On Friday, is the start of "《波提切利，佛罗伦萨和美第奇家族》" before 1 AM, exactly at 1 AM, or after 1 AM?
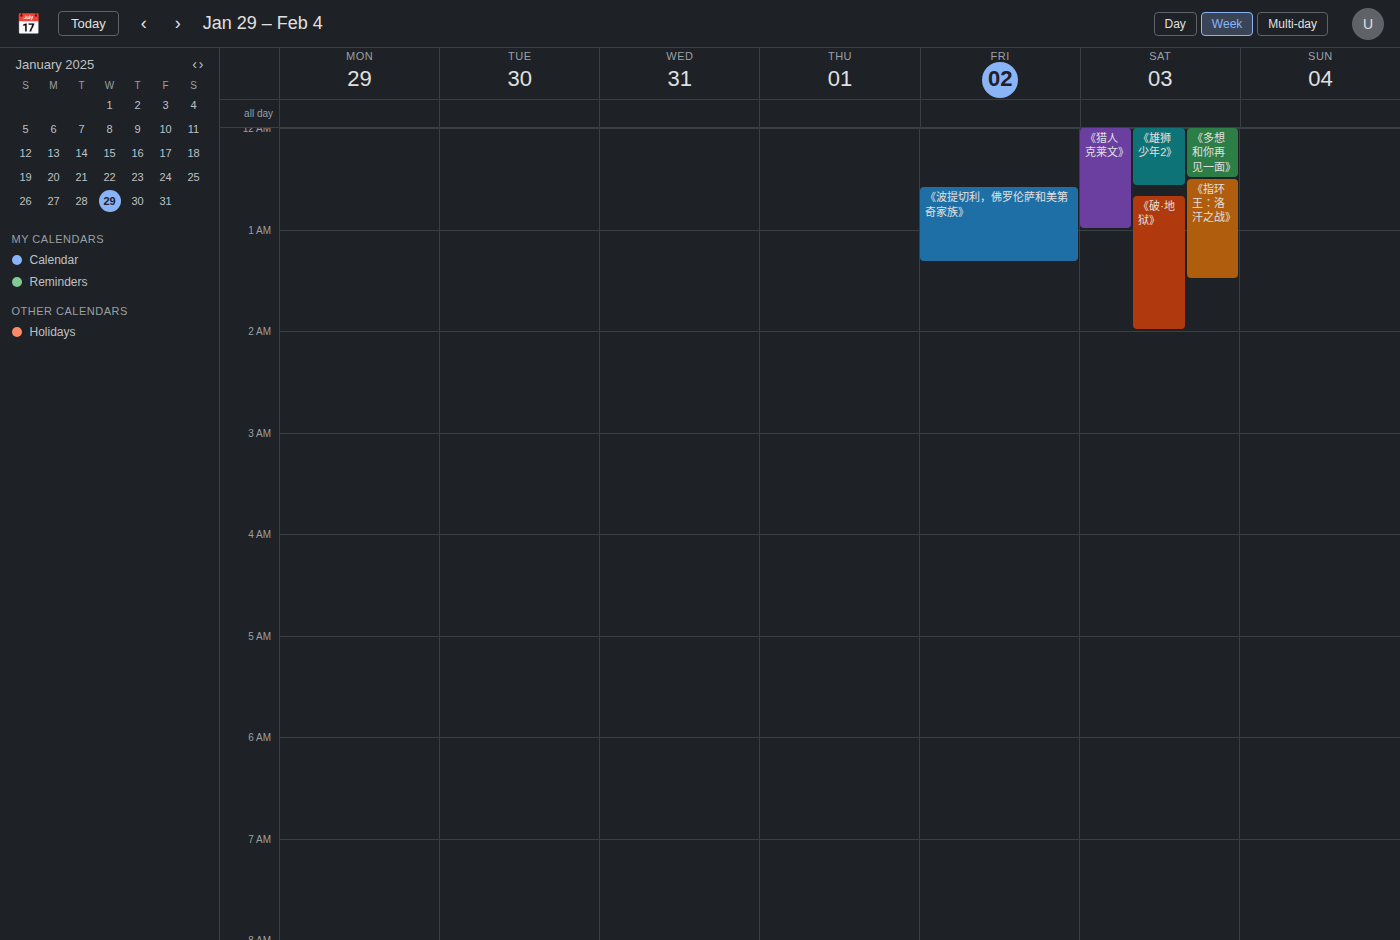
12:35 AM -- before 1 AM, 25 minutes above the 1 AM line.